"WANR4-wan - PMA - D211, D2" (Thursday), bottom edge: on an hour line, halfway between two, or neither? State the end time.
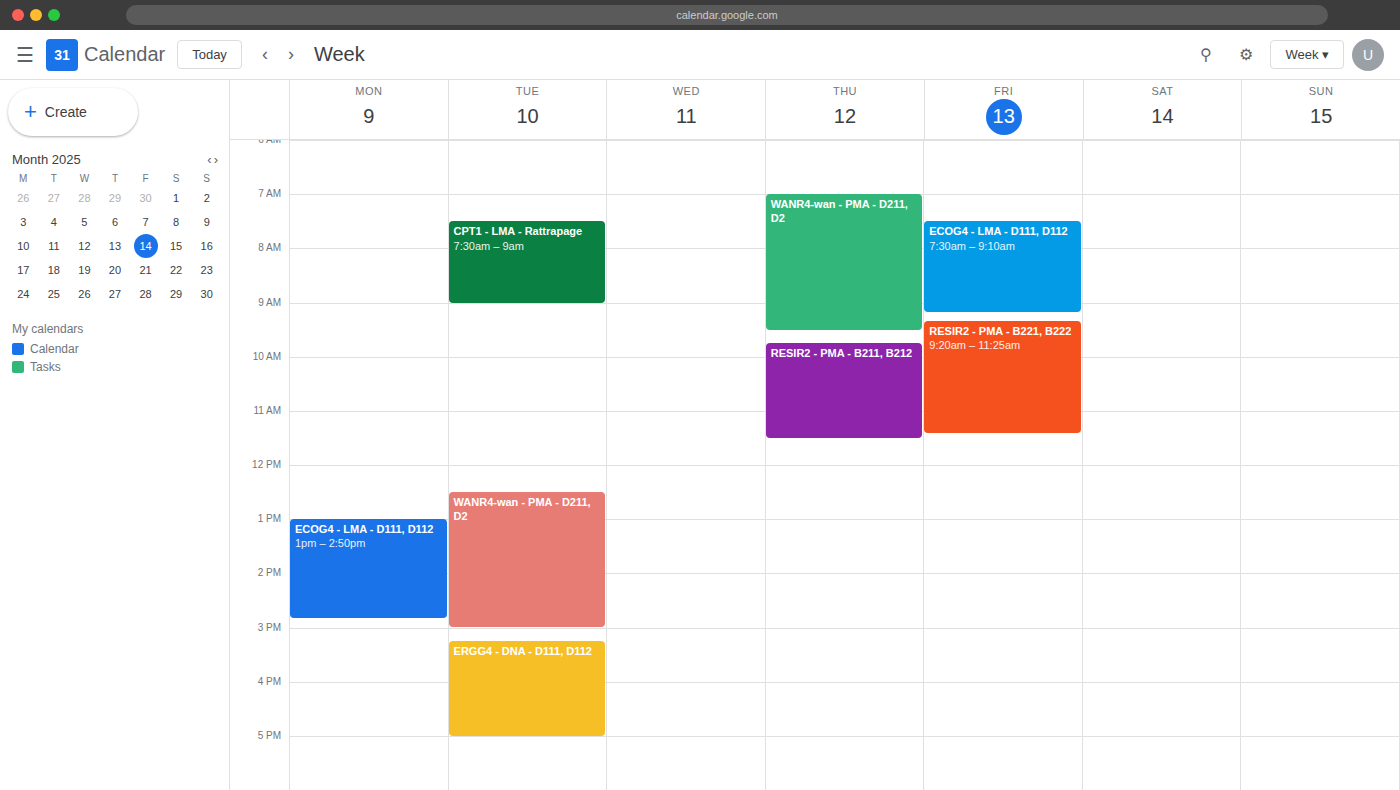
9:30 AM -- halfway between the 9 AM and 10 AM lines.